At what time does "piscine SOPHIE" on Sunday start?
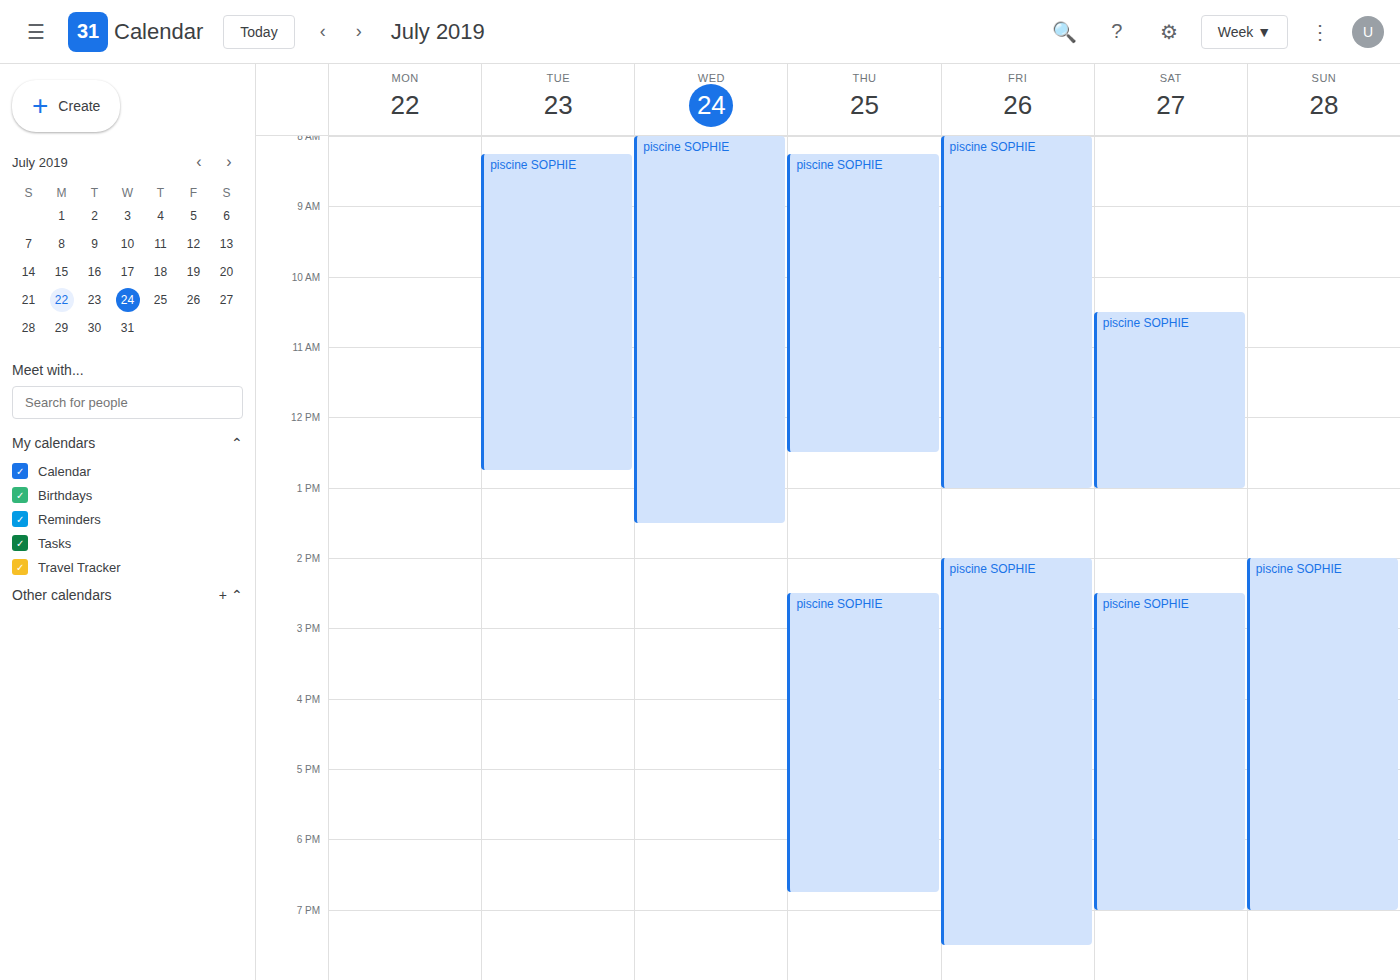
2:00 PM